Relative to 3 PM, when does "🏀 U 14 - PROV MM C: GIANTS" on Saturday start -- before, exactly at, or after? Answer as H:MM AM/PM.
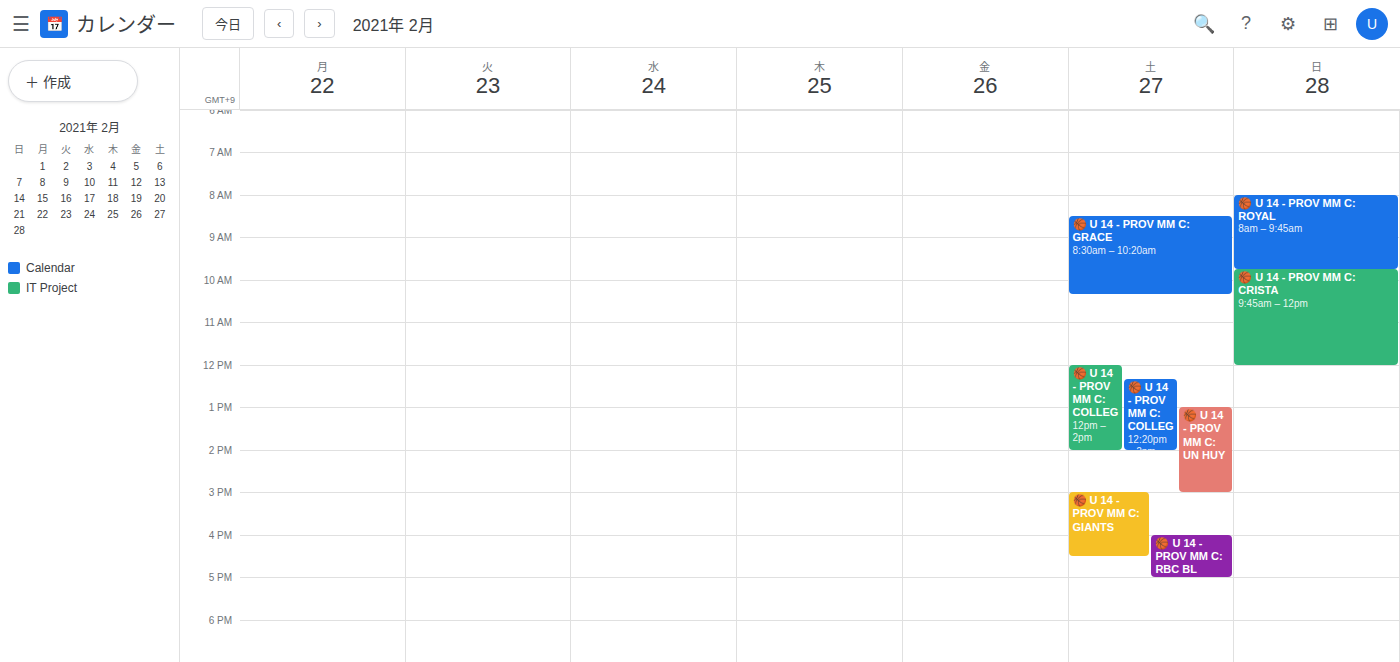
3:00 PM -- exactly at 3 PM, on the 3 PM line.